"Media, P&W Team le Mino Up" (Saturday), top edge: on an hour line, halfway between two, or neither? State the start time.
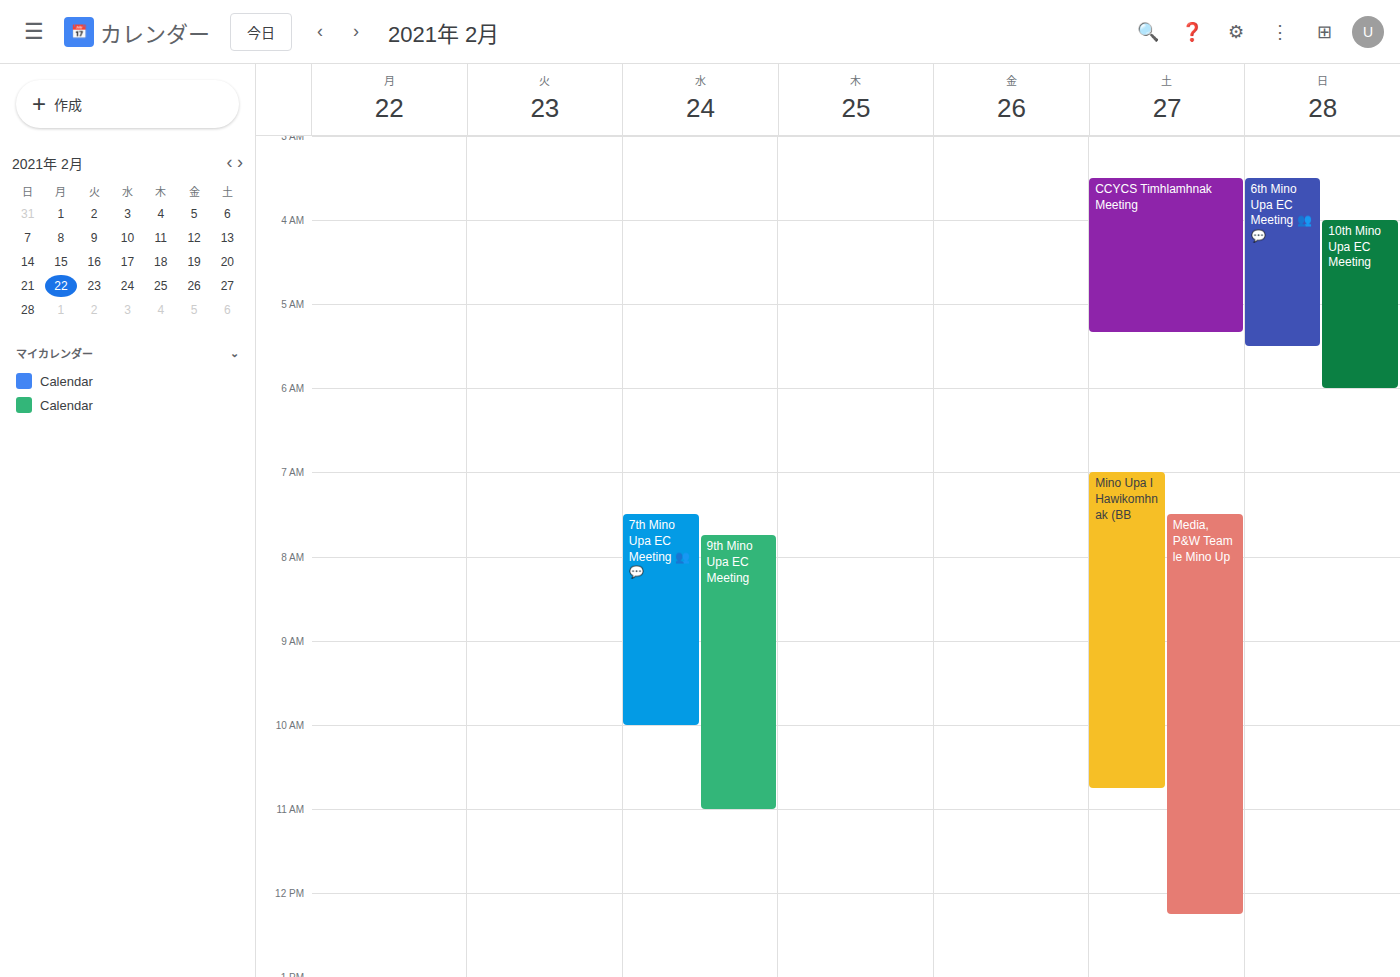
7:30 AM -- halfway between the 7 AM and 8 AM lines.